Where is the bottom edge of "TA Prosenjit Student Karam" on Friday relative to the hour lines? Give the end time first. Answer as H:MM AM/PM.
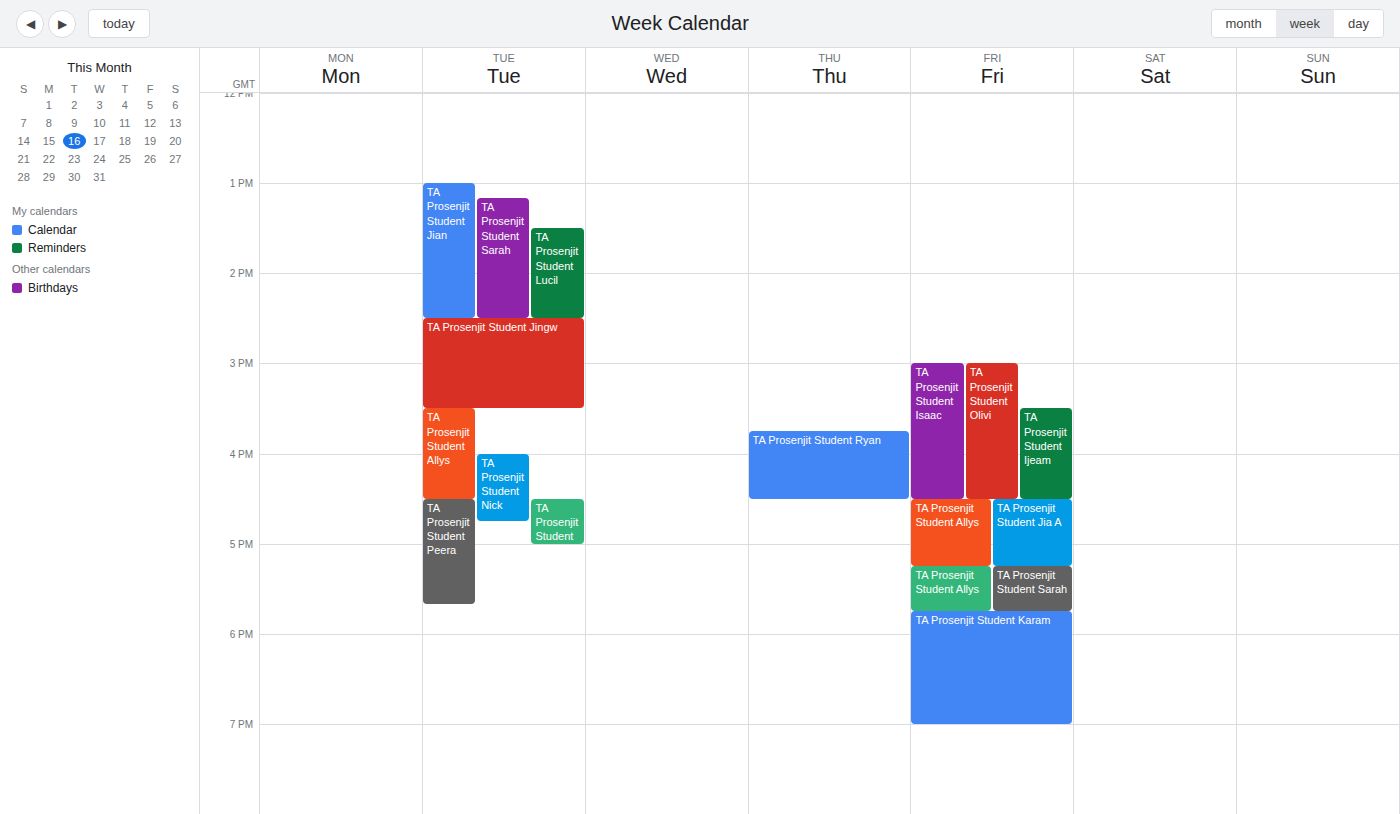
7:00 PM -- exactly on the 7 PM line.